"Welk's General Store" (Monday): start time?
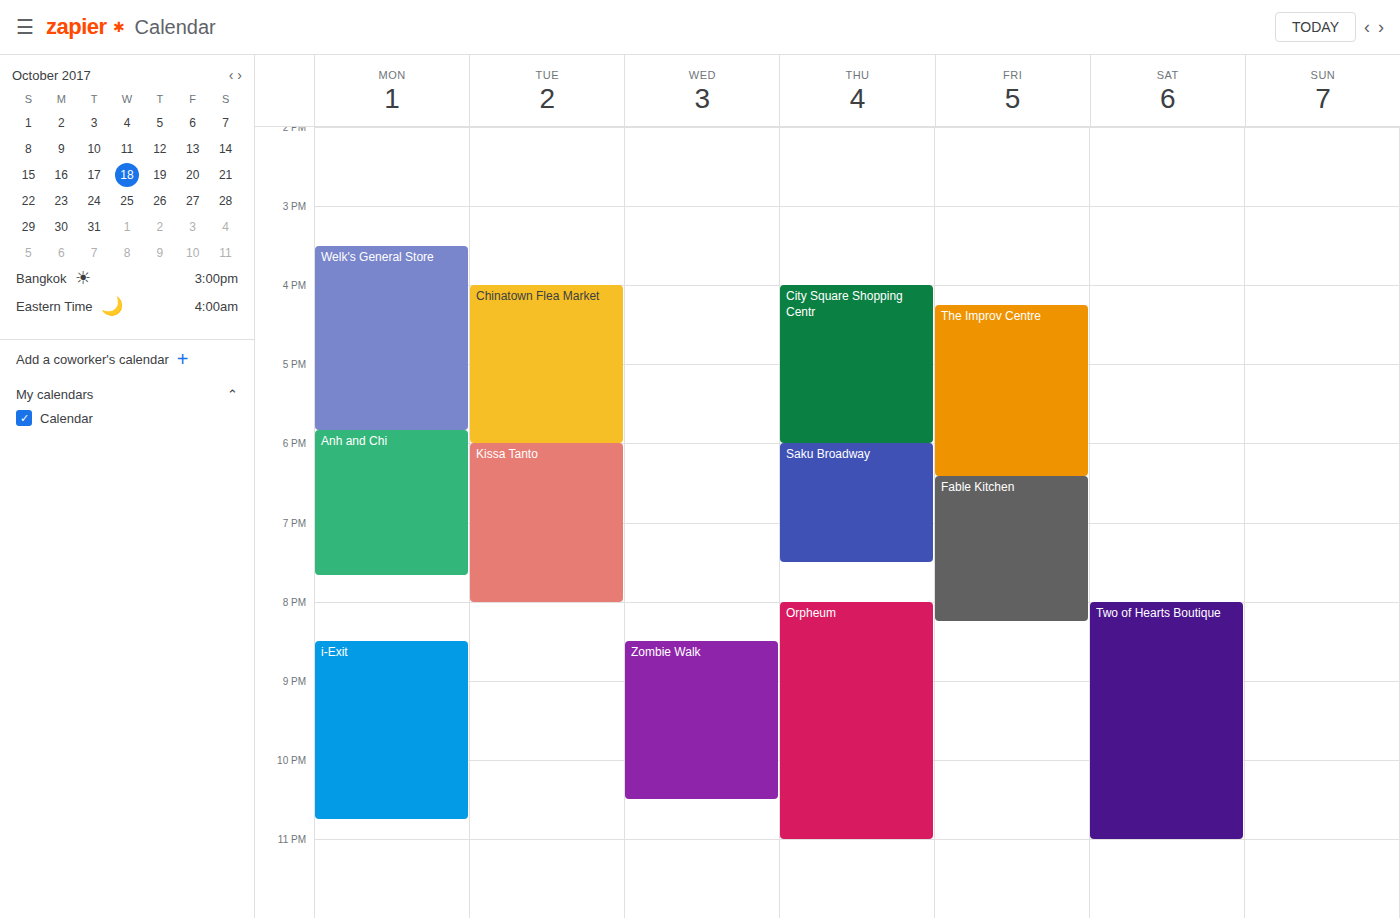
3:30 PM